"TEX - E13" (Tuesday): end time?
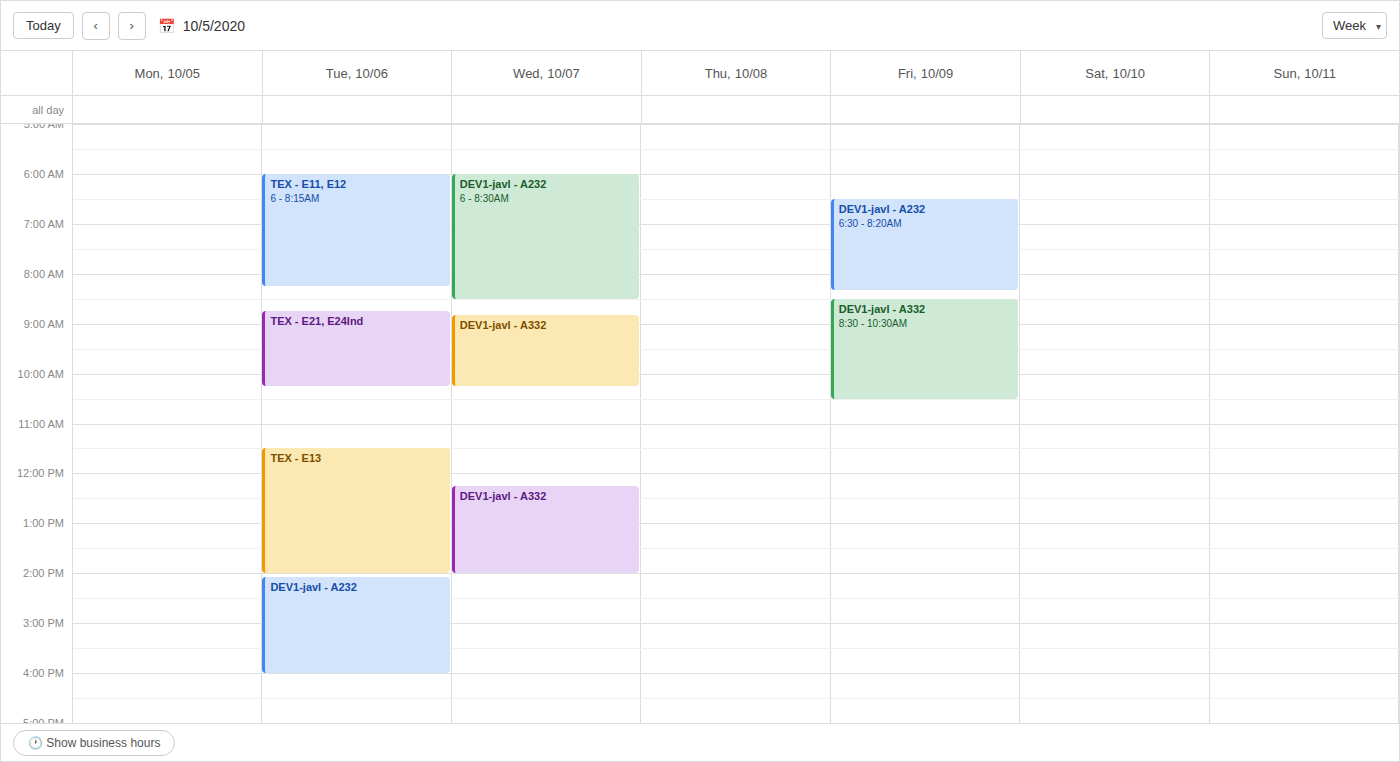
14:00